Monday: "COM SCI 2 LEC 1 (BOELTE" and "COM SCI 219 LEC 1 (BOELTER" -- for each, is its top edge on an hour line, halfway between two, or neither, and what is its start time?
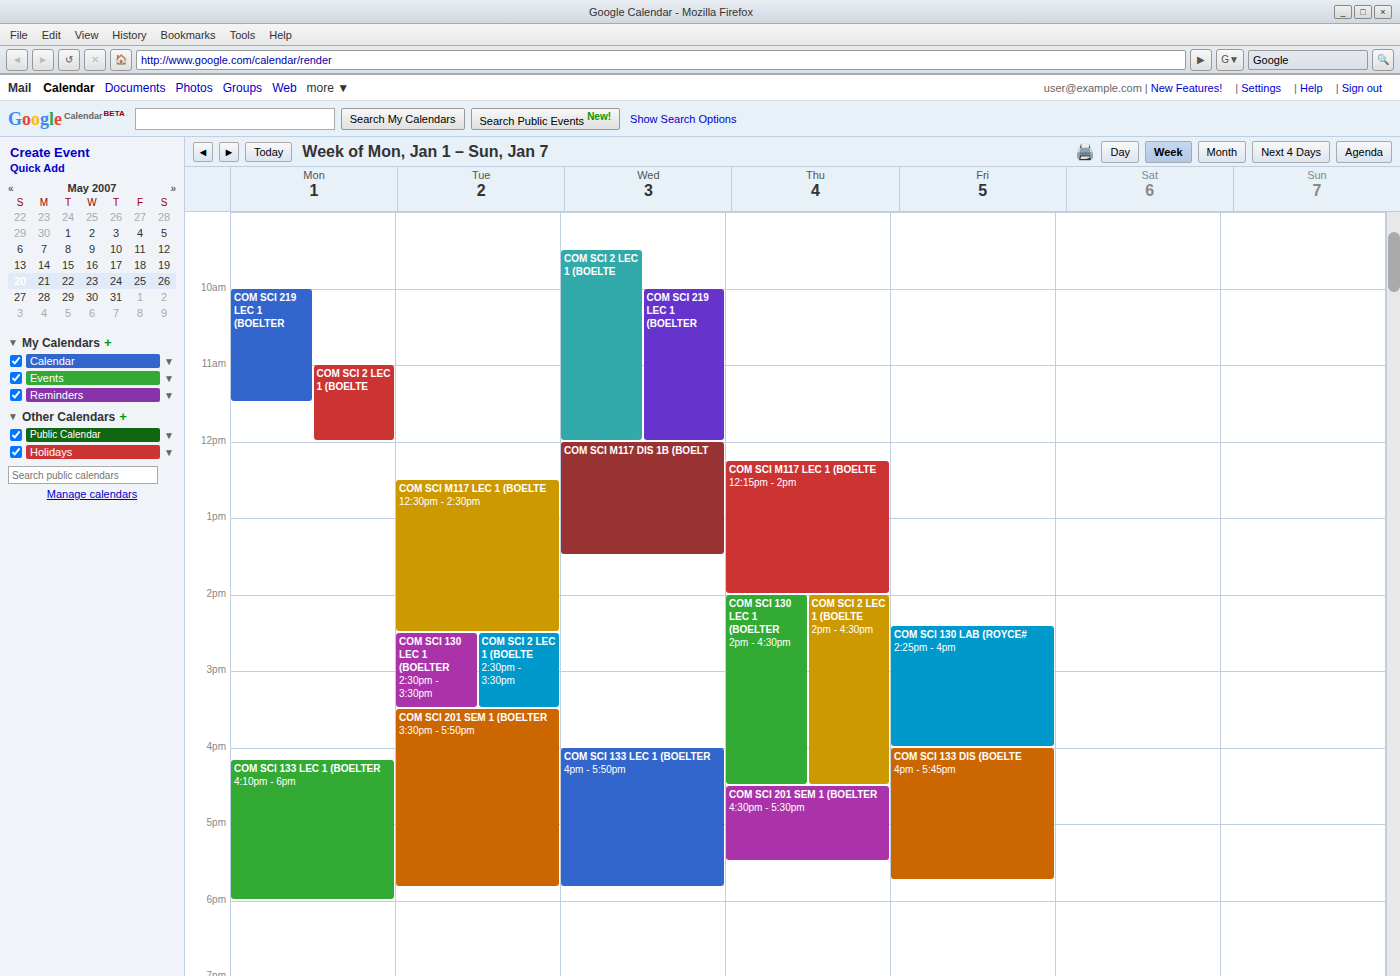
"COM SCI 2 LEC 1 (BOELTE": 11:00 AM, exactly on the 11 AM line. "COM SCI 219 LEC 1 (BOELTER": 10:00 AM, exactly on the 10 AM line.